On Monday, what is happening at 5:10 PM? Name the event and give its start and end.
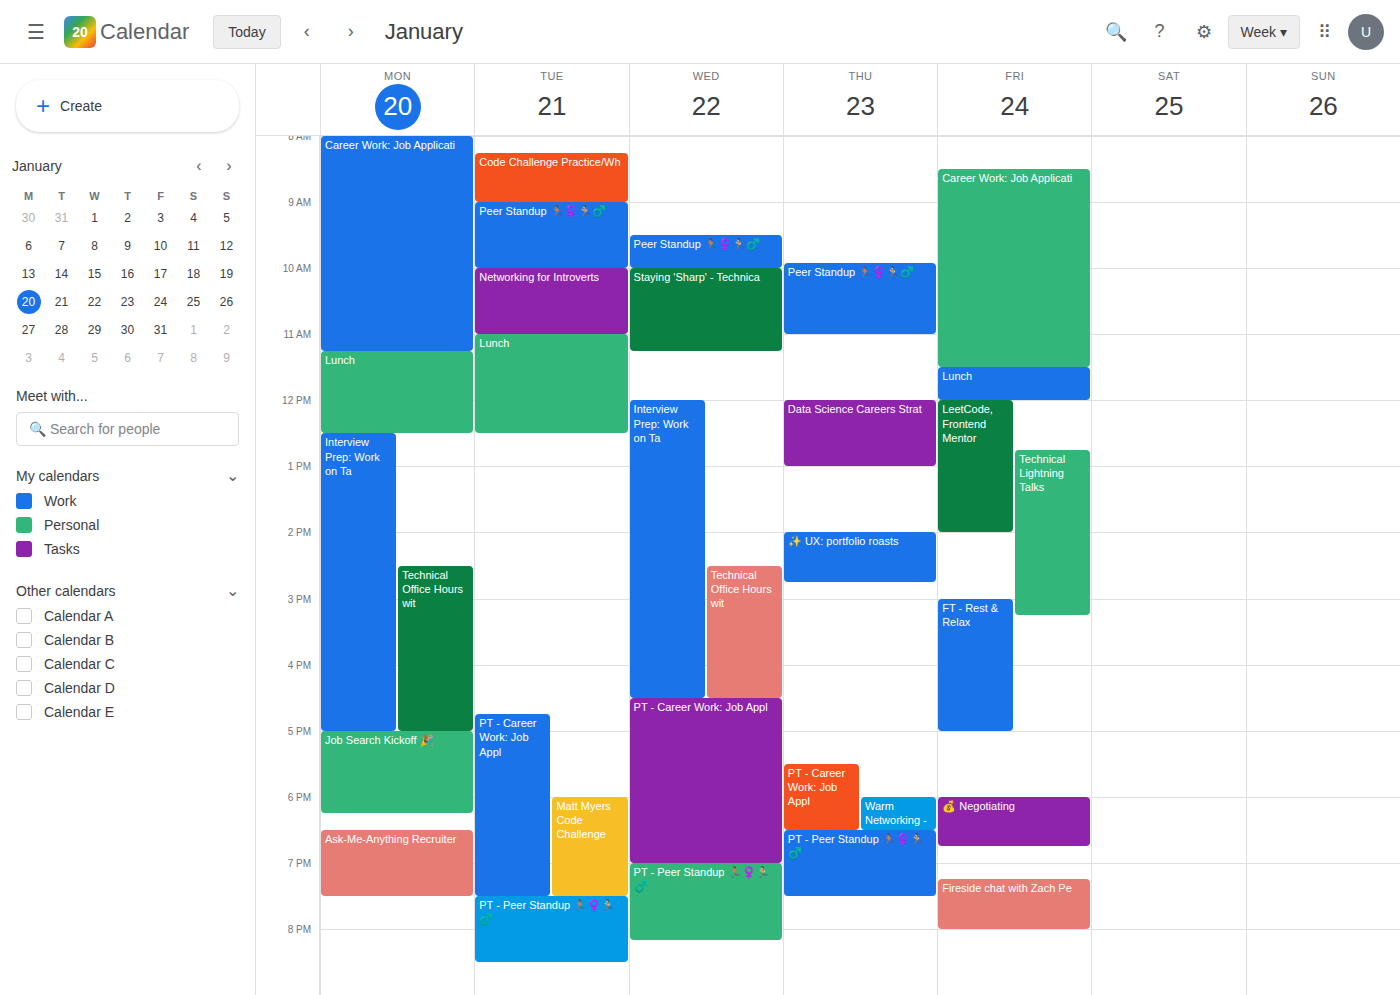
"Job Search Kickoff 🎉", 5:00 PM to 6:15 PM